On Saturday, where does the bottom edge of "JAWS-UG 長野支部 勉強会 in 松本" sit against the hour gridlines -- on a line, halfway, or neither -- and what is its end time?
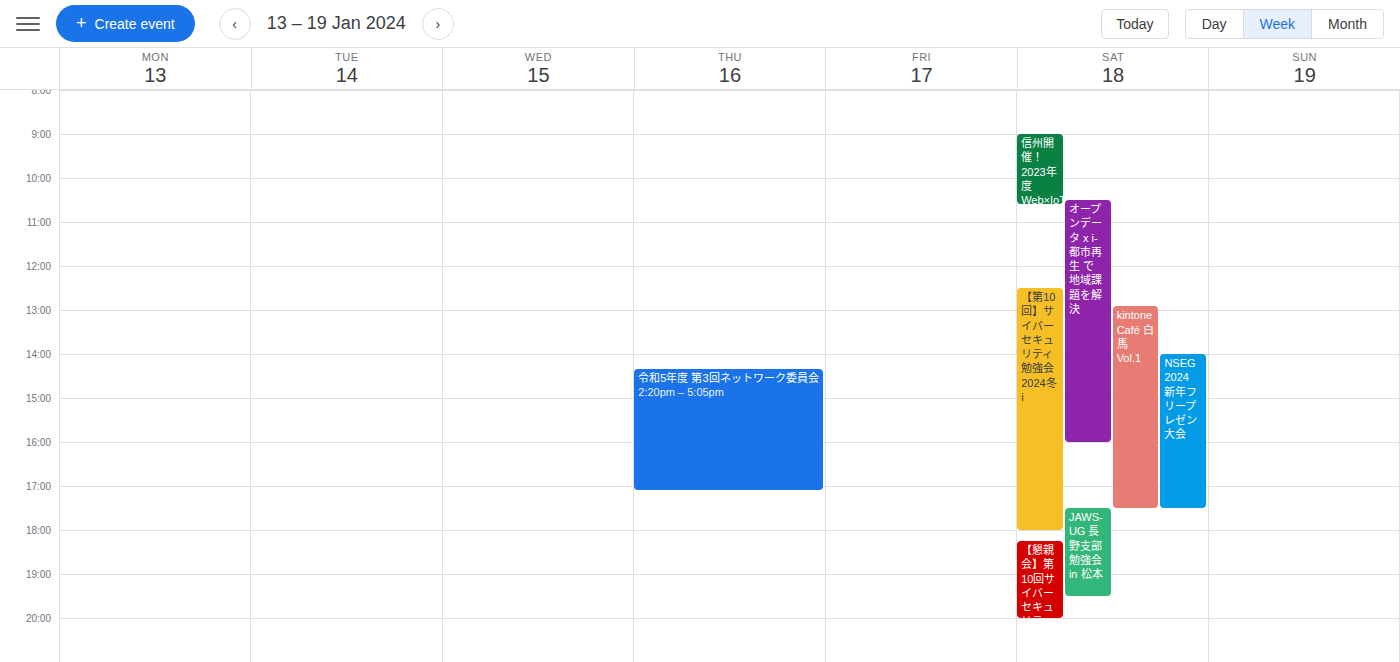
7:30 PM -- halfway between the 7 PM and 8 PM lines.